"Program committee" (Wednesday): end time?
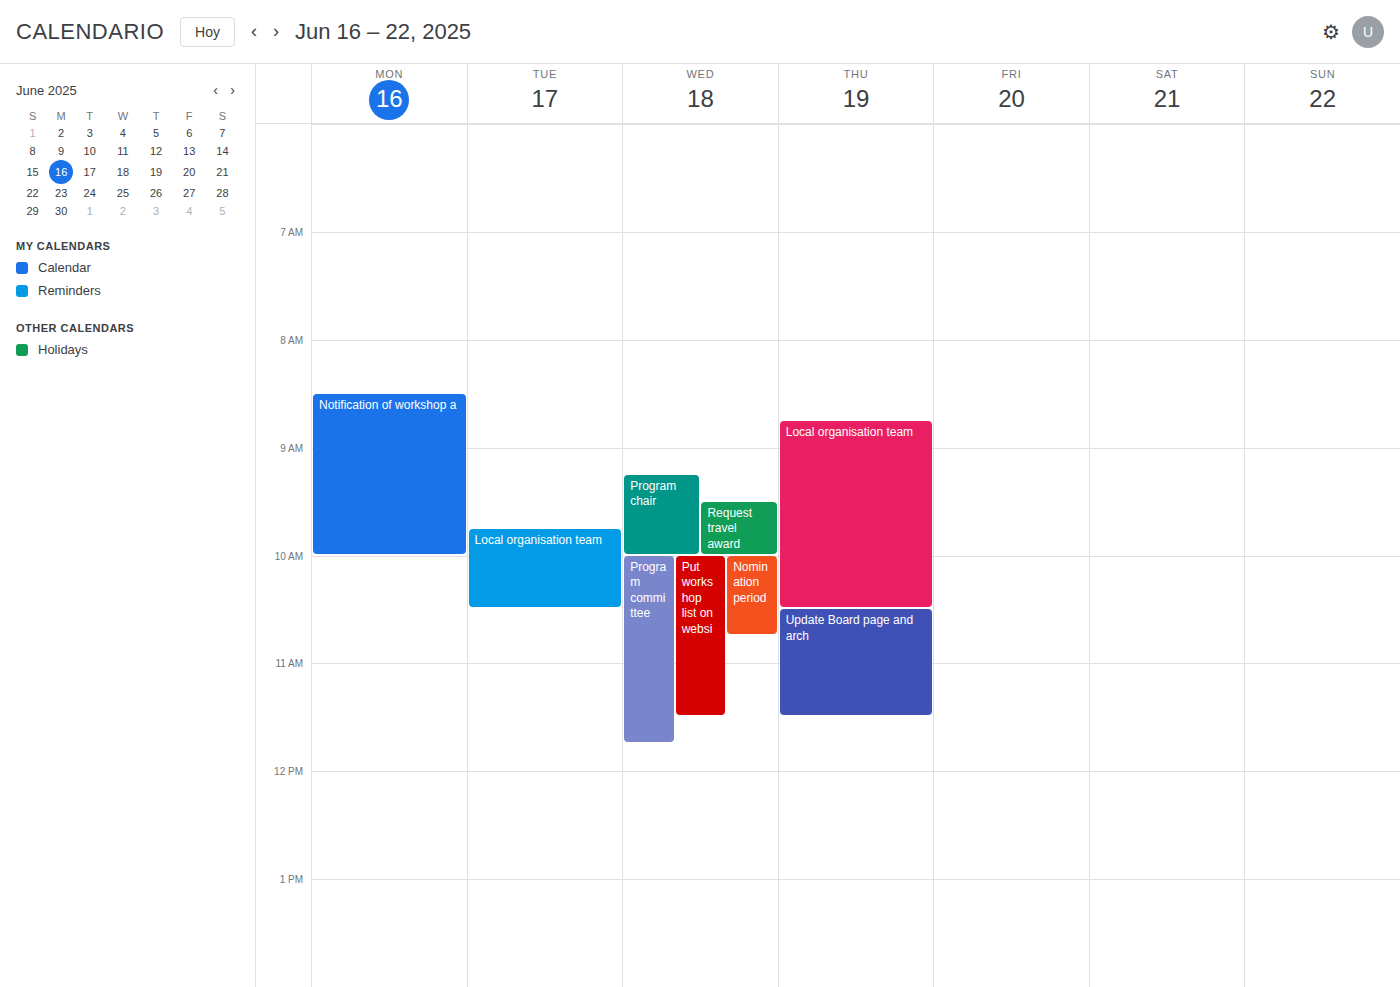
11:45 AM